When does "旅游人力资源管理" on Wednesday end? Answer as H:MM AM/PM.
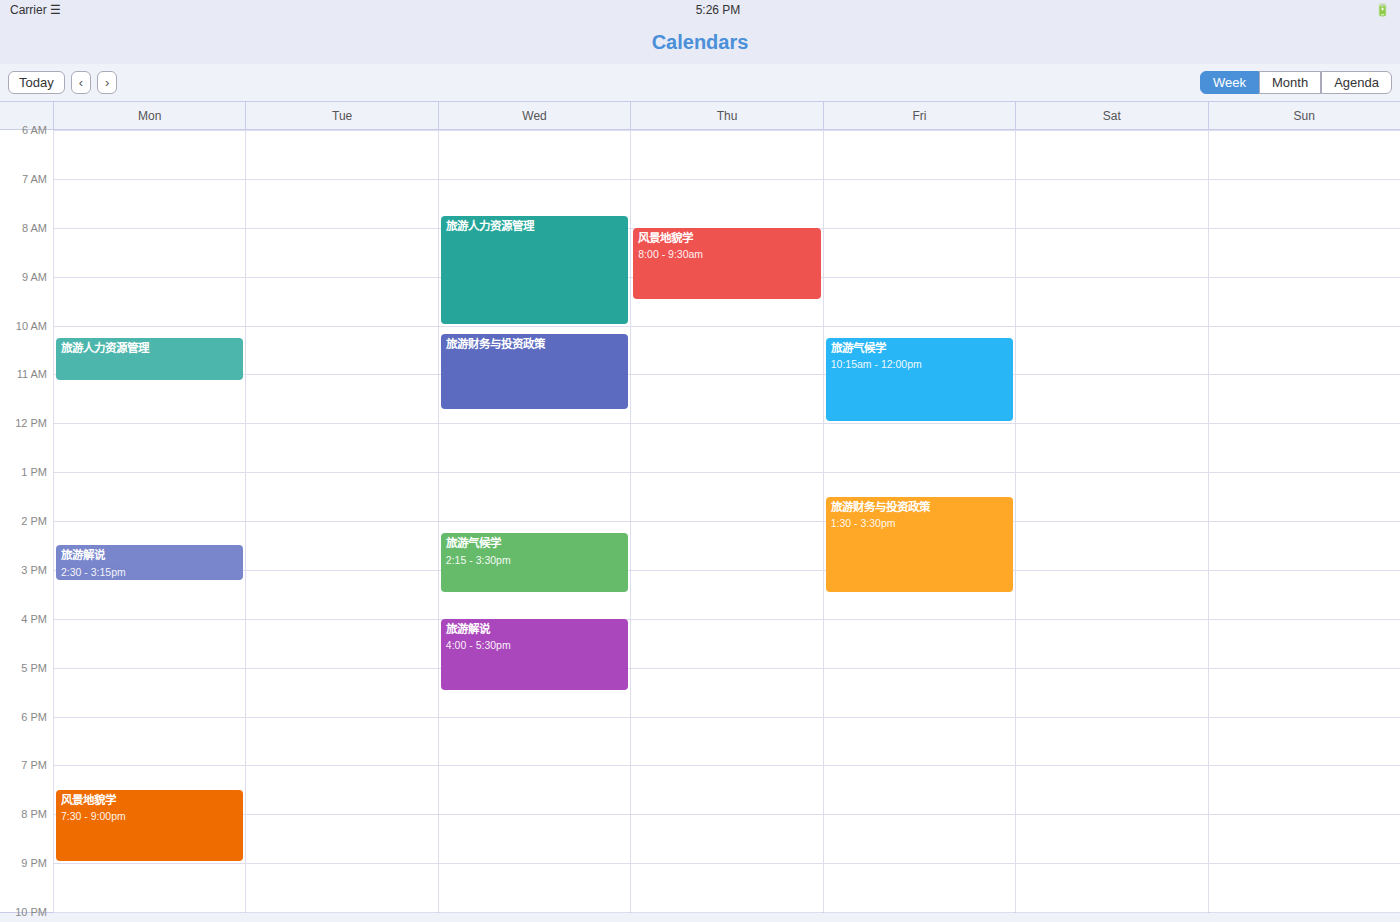
10:00 AM